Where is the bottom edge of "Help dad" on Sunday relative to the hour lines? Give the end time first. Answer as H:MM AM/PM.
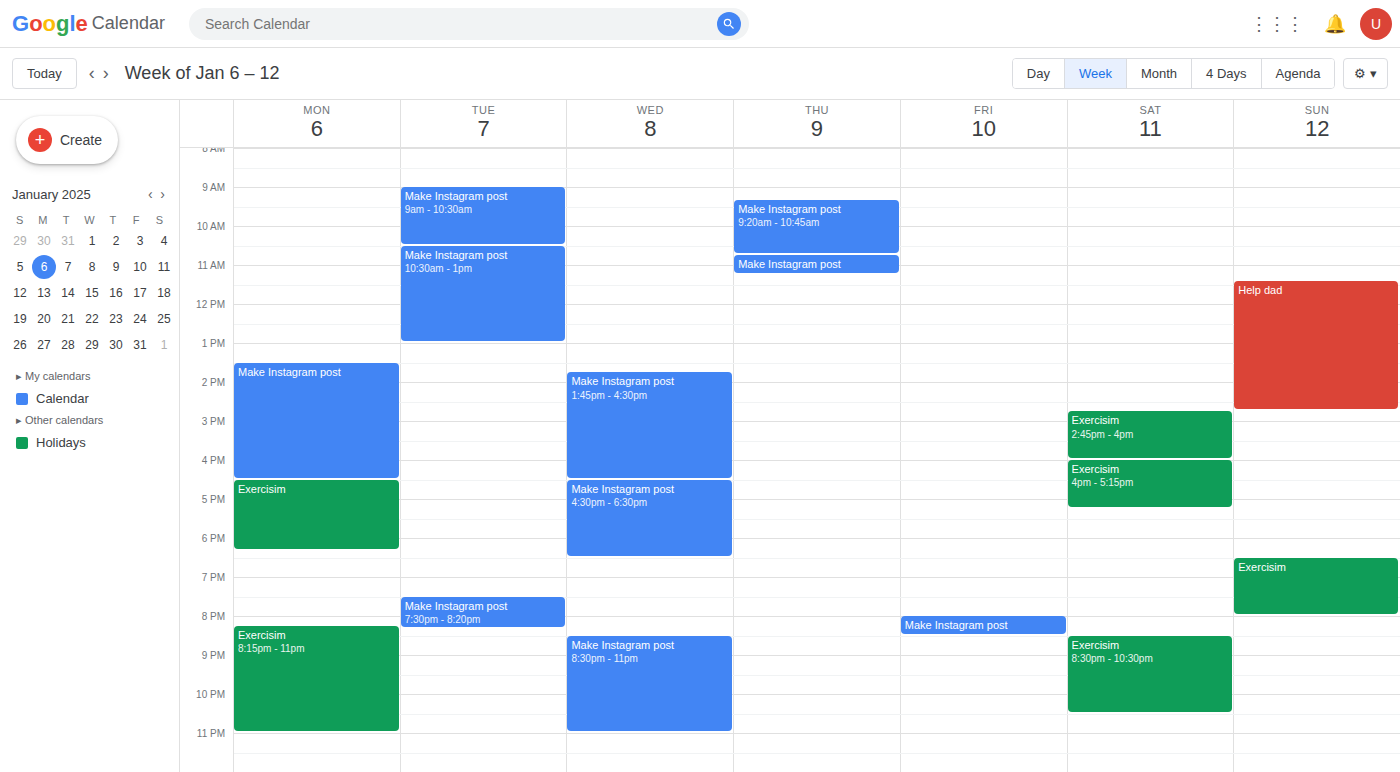
2:45 PM -- neither: three quarters of the way from the 2 PM line to the 3 PM line.